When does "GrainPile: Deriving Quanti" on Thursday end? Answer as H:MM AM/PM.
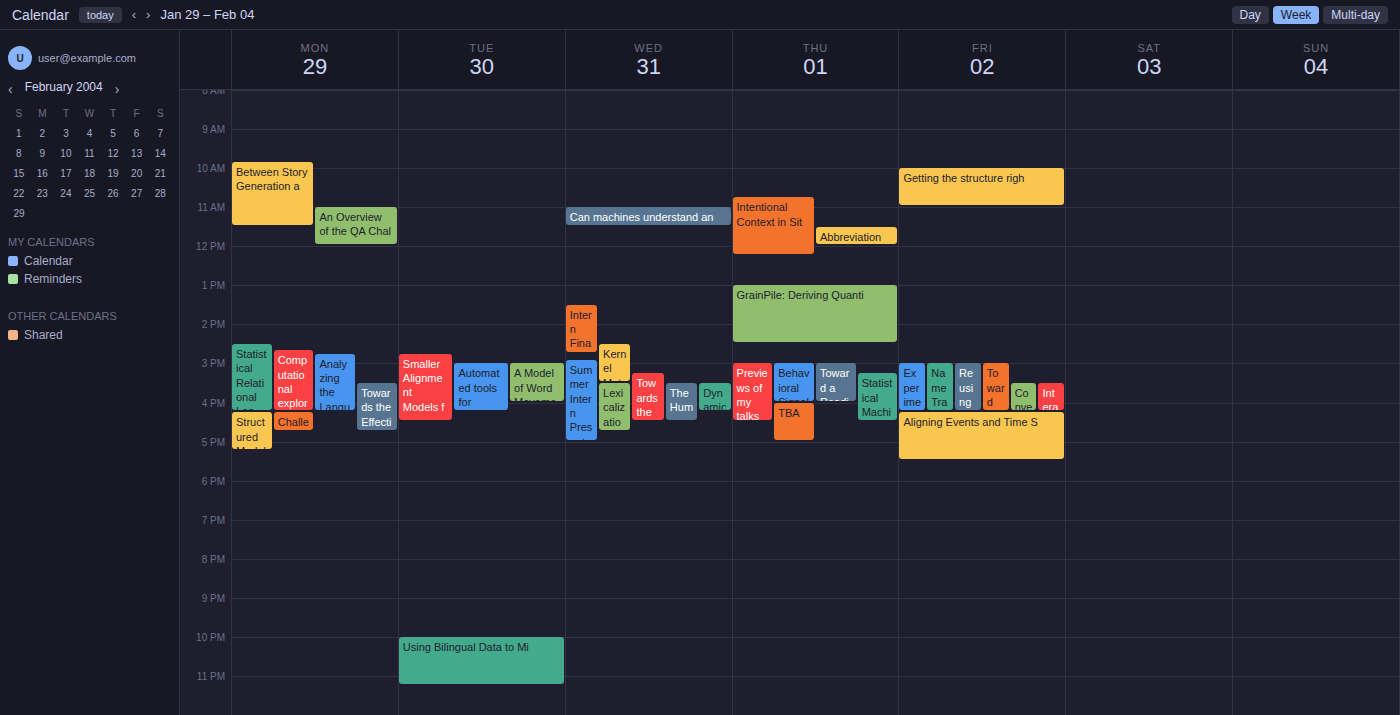
2:30 PM